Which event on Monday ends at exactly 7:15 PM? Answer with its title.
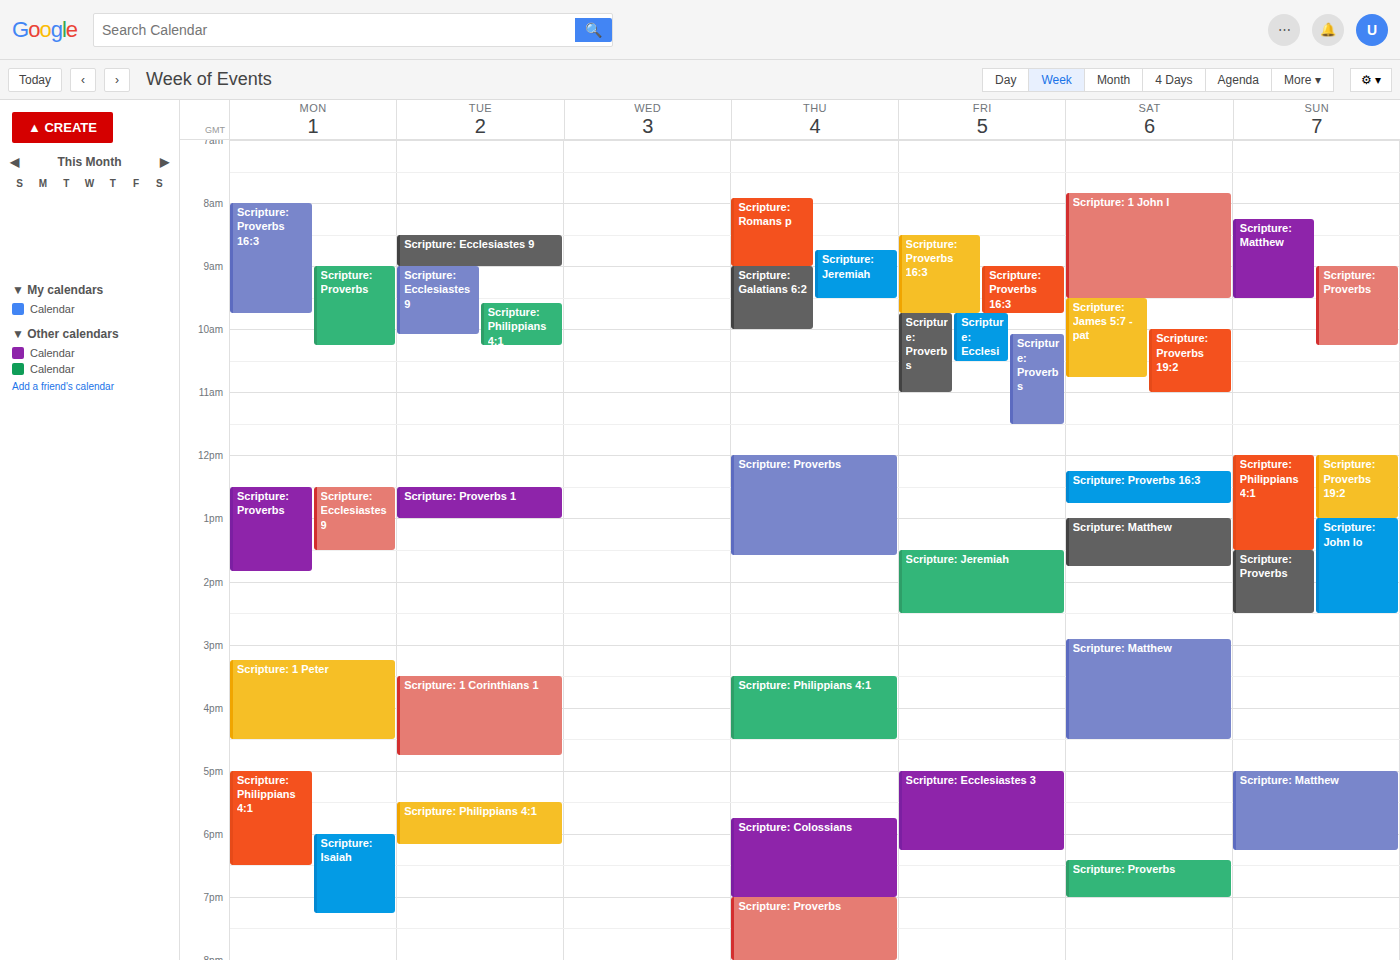
"Scripture: Isaiah"